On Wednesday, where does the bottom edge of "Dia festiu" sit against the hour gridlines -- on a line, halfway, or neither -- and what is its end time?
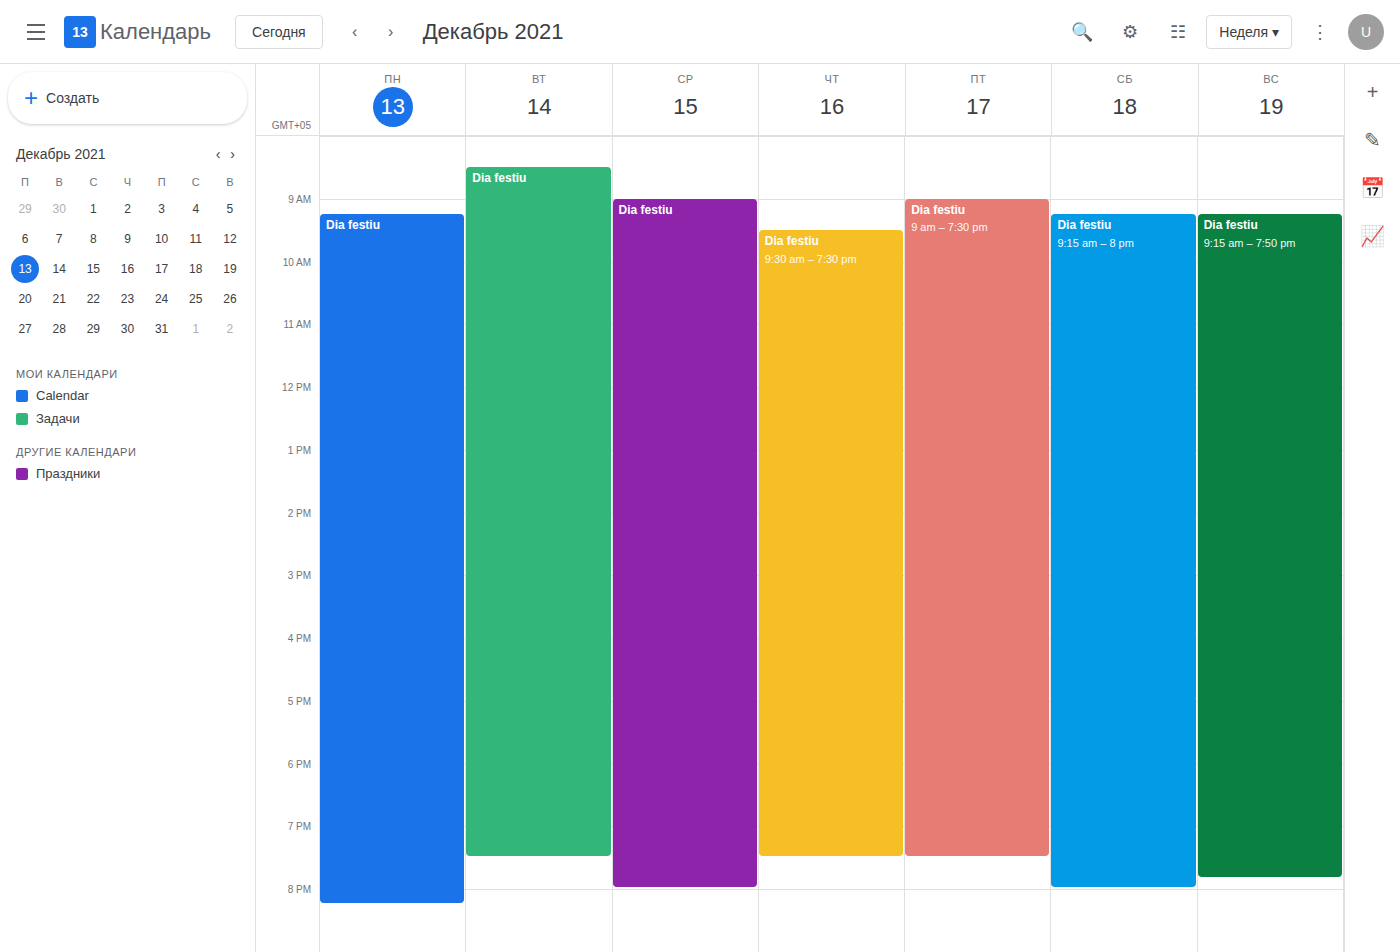
20:00 -- exactly on the 20:00 line.